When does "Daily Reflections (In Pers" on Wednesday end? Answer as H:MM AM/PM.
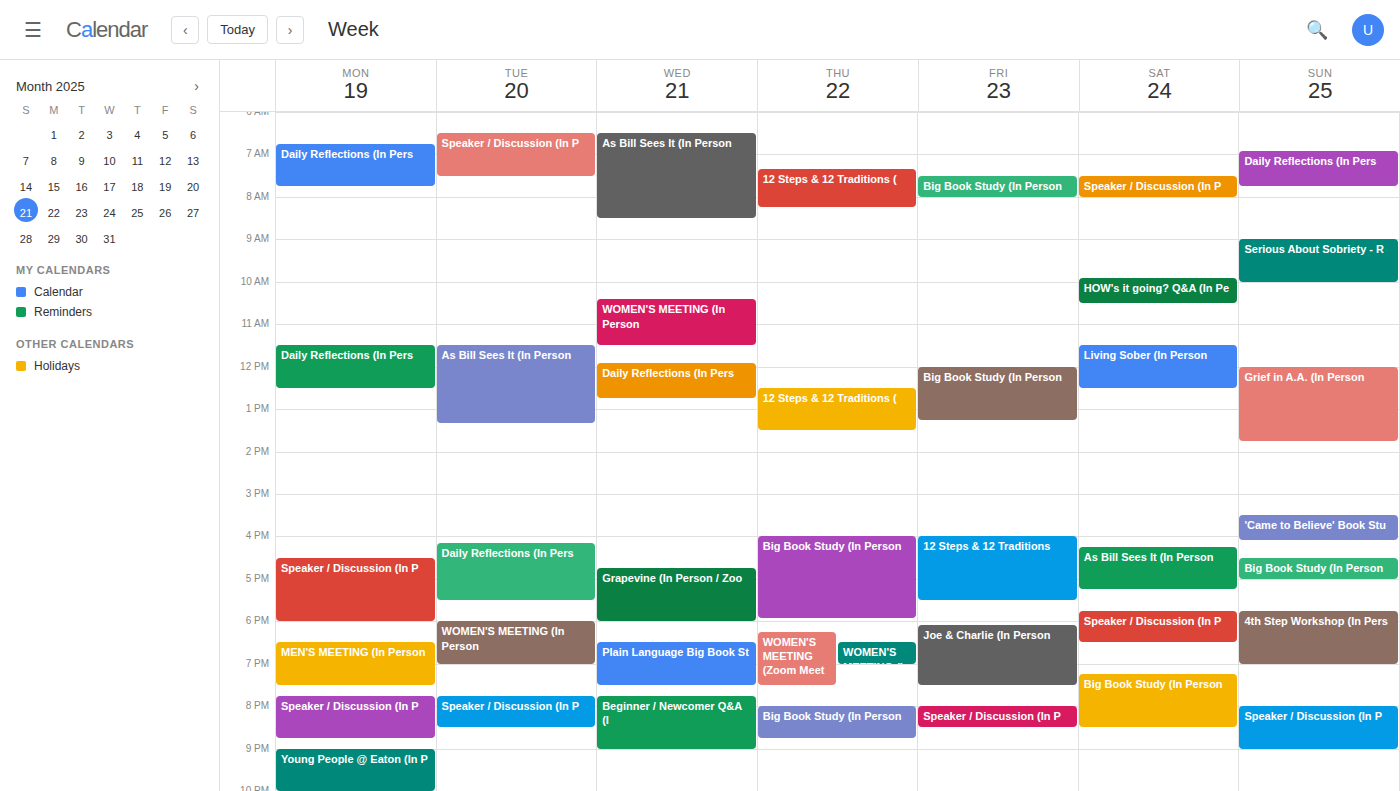
12:45 PM